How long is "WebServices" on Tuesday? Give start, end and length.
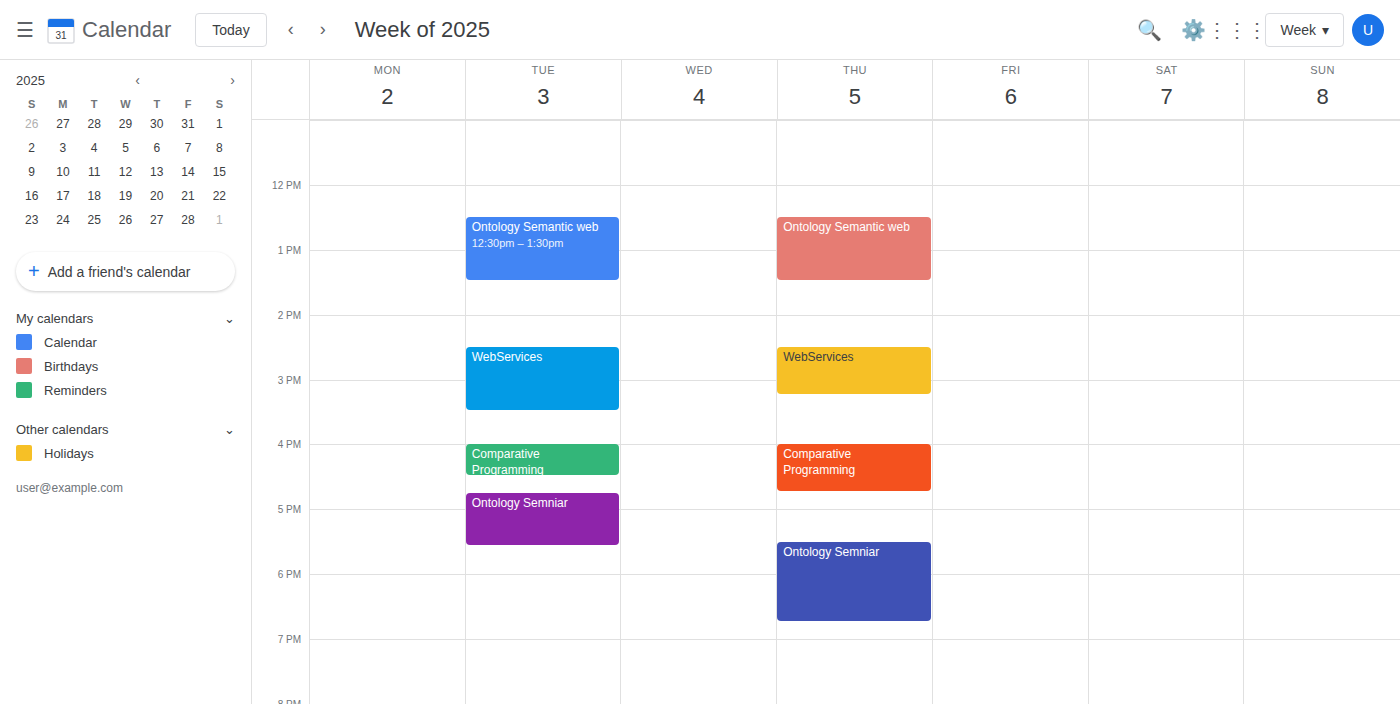
2:30 PM to 3:30 PM, 1 hour